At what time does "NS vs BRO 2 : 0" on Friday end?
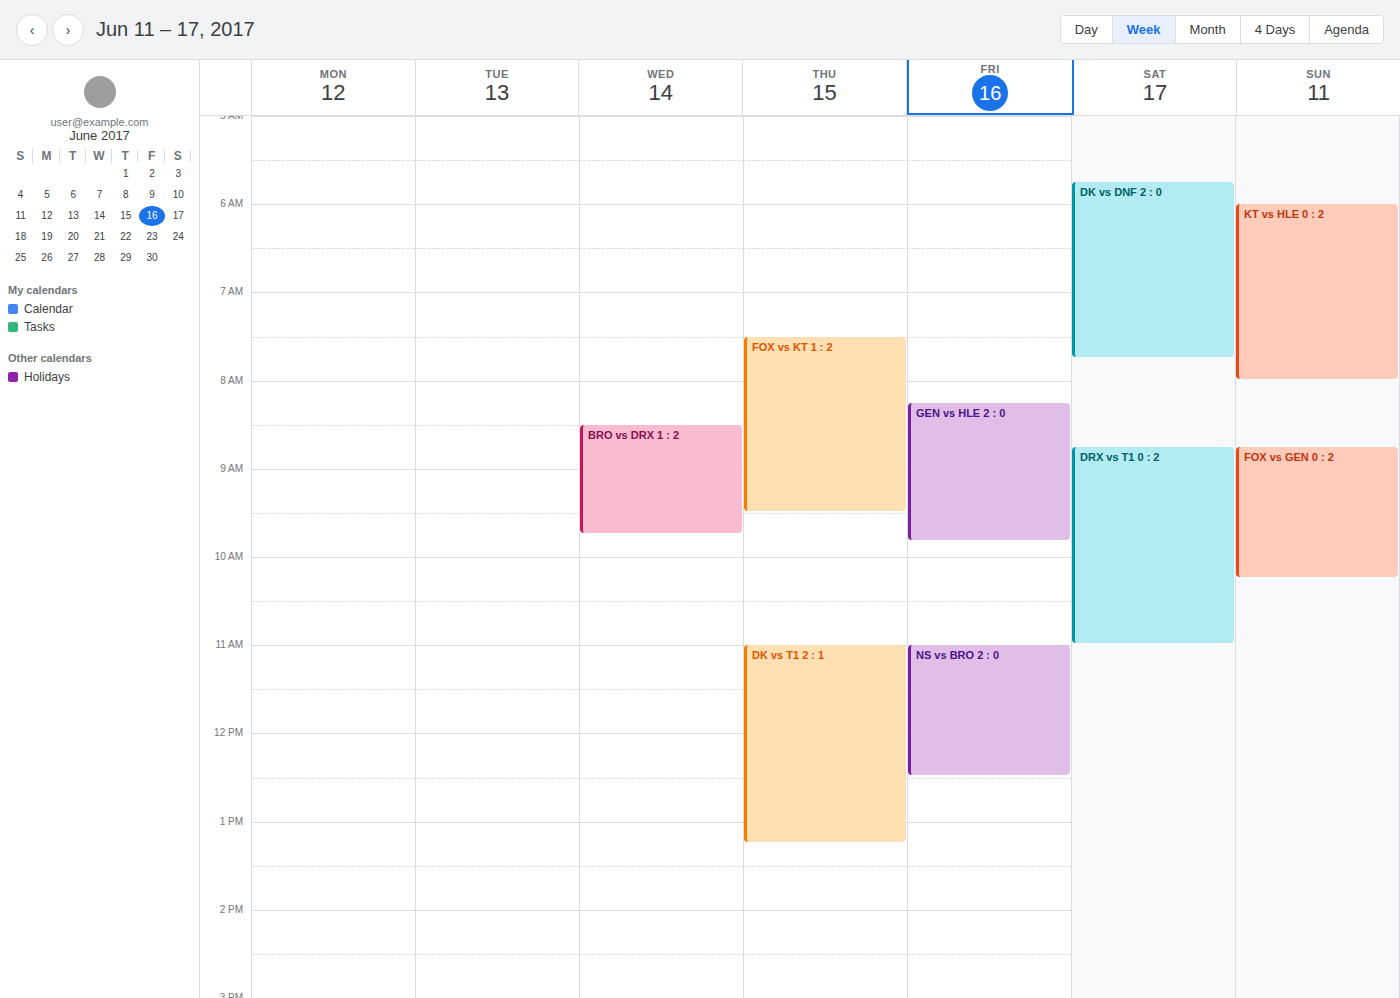
12:30 PM